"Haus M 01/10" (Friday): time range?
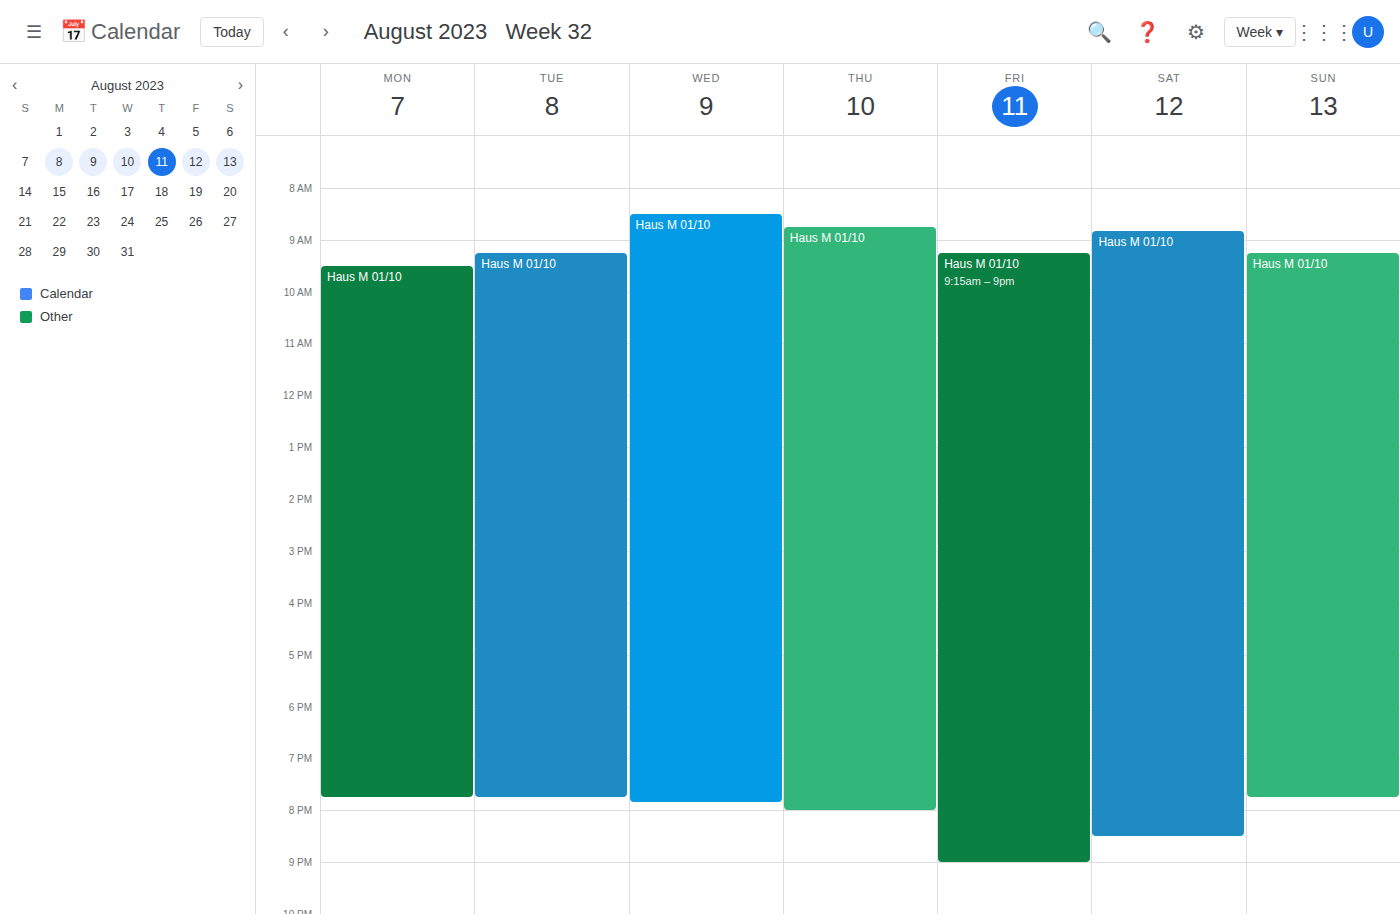
09:15 to 21:00